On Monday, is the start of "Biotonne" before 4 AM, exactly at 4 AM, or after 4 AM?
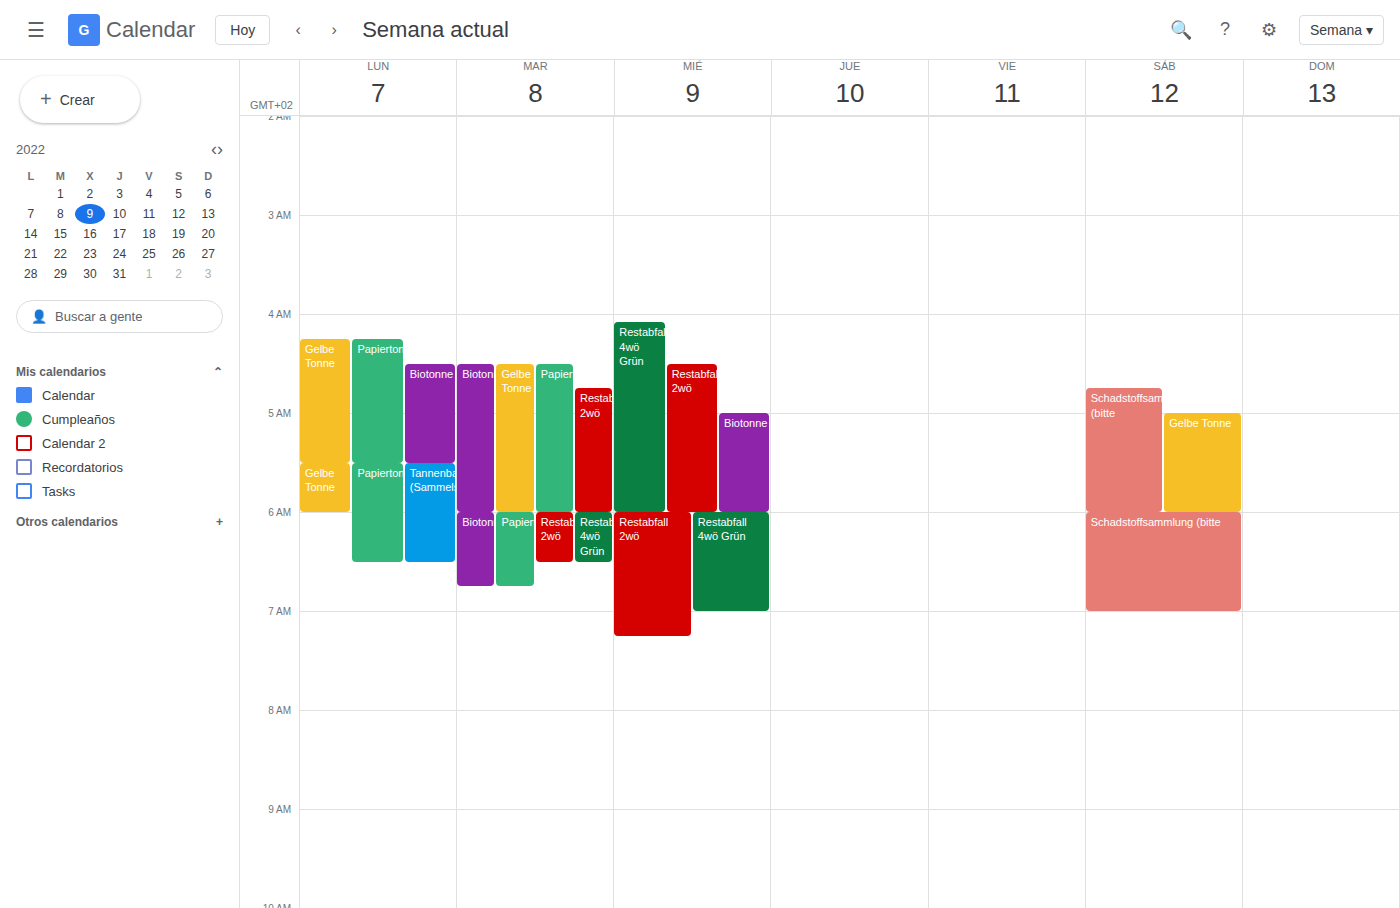
4:30 AM -- after 4 AM, 30 minutes below the 4 AM line.